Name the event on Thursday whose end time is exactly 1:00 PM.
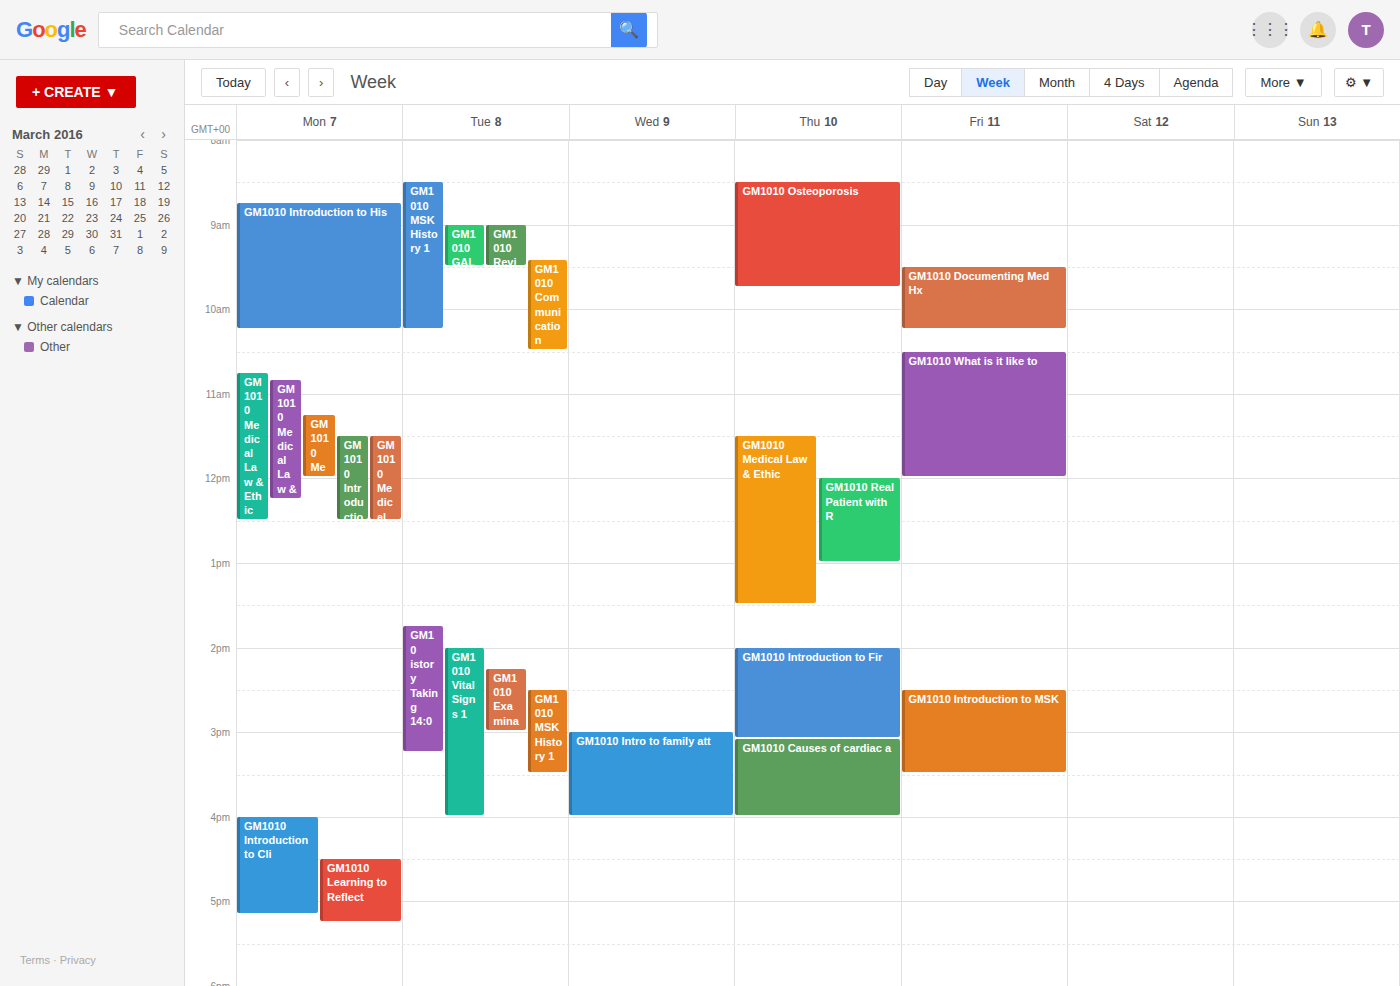
"GM1010 Real Patient with R"